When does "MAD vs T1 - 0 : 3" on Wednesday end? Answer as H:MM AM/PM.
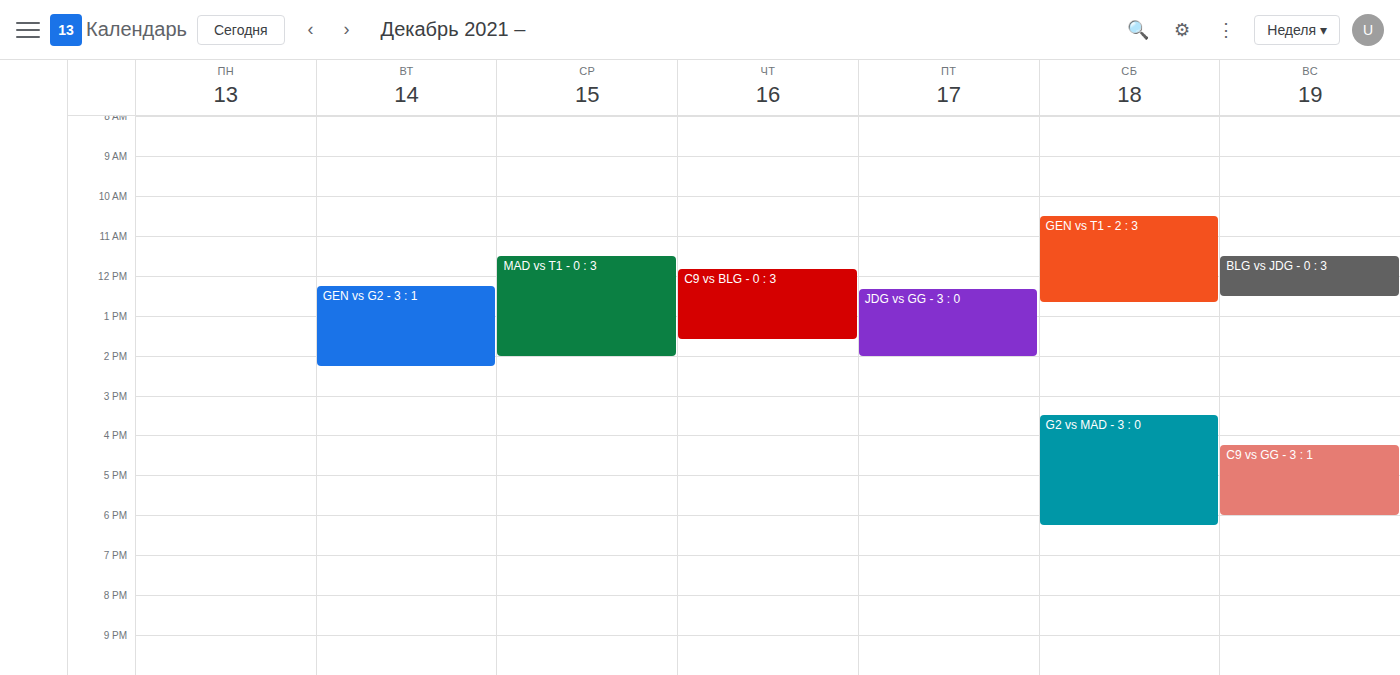
2:00 PM